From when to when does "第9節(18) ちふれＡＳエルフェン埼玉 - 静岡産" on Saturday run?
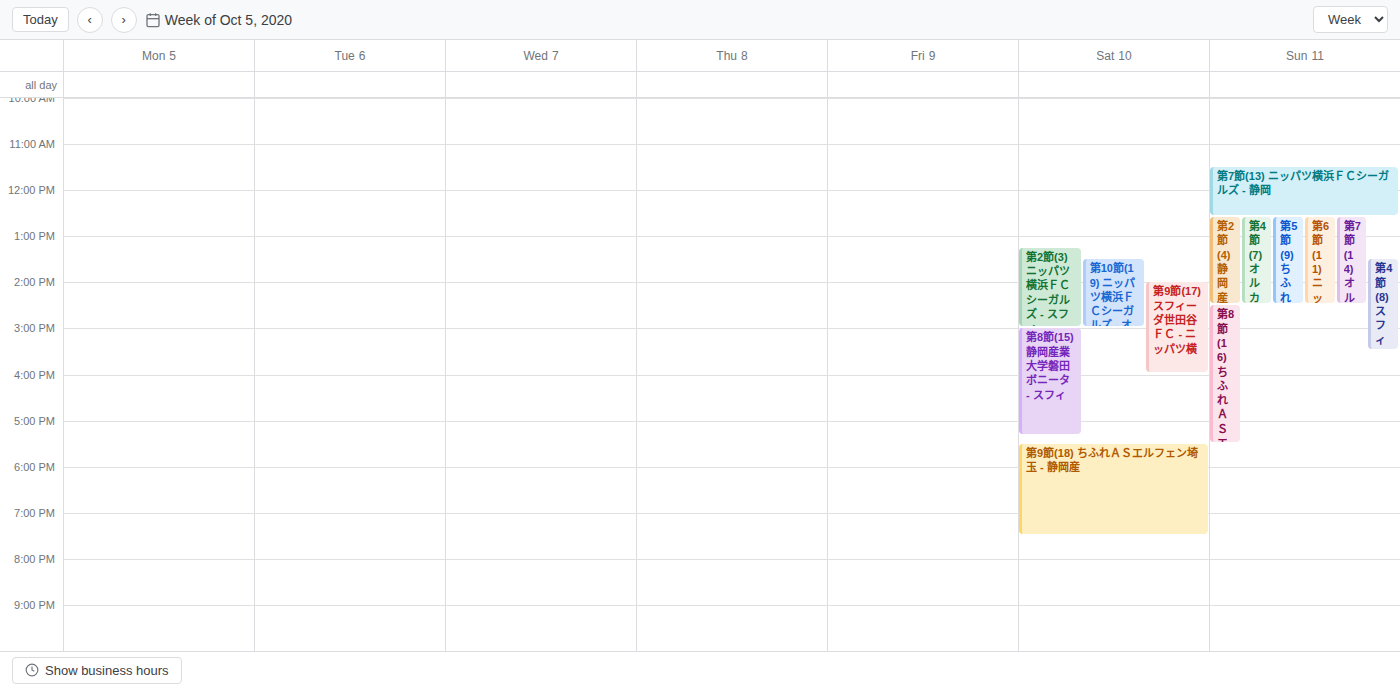
5:30 PM to 7:30 PM